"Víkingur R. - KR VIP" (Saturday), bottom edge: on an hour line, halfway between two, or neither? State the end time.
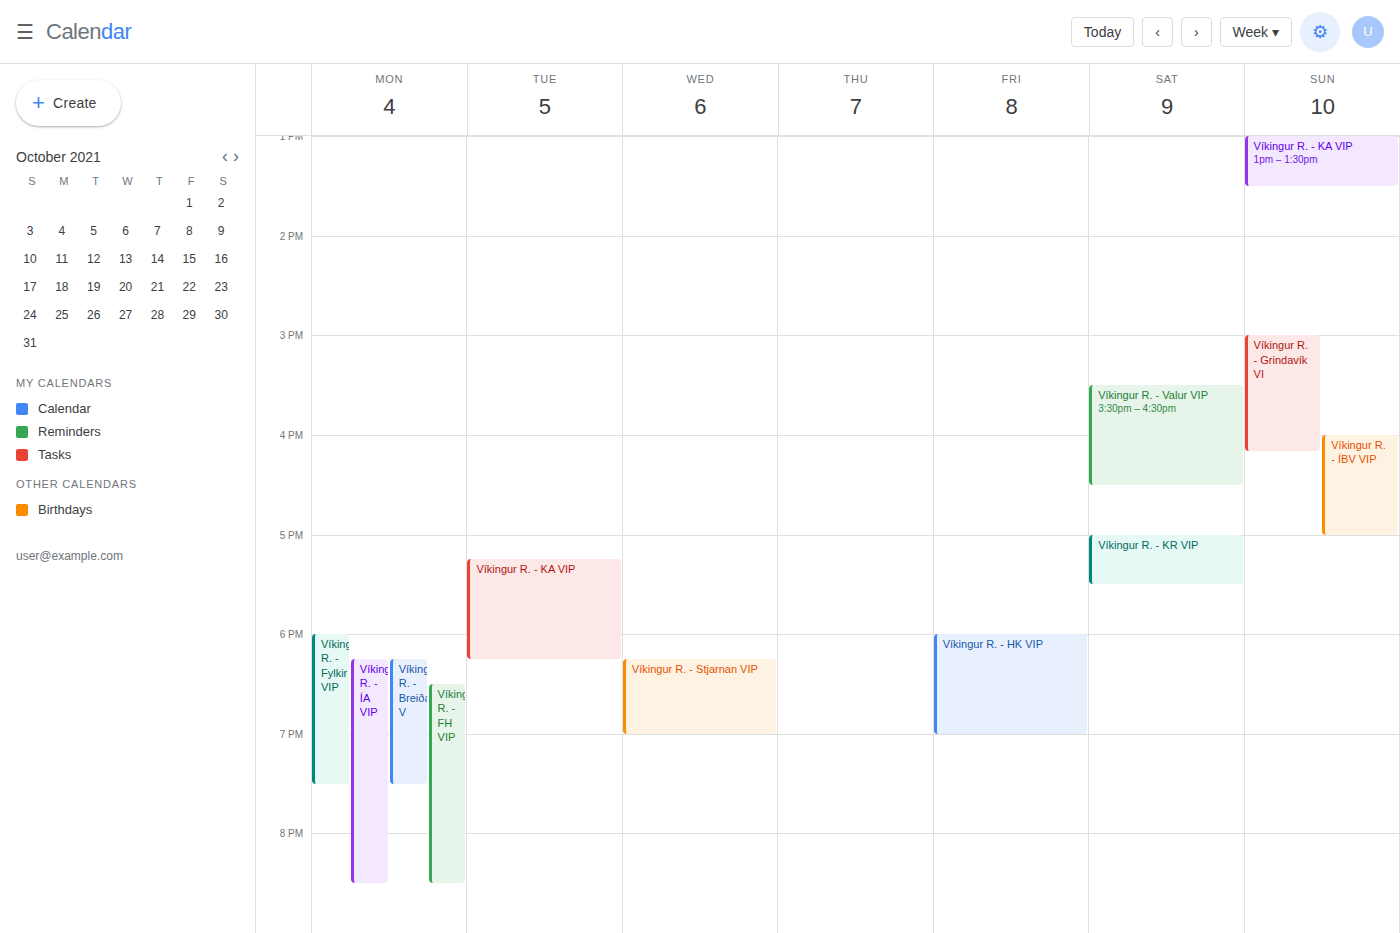
5:30 PM -- halfway between the 5 PM and 6 PM lines.